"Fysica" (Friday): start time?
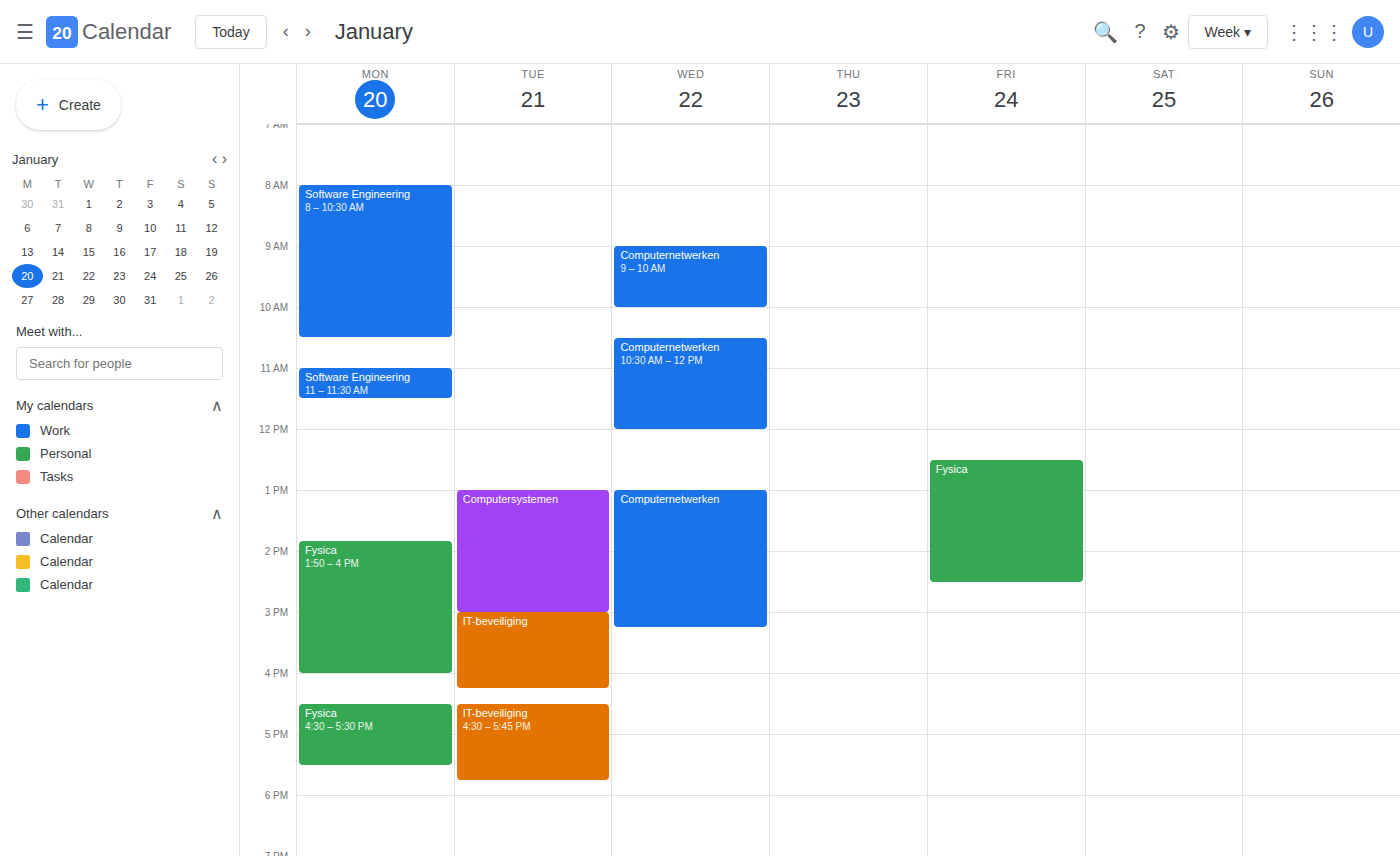
12:30 PM